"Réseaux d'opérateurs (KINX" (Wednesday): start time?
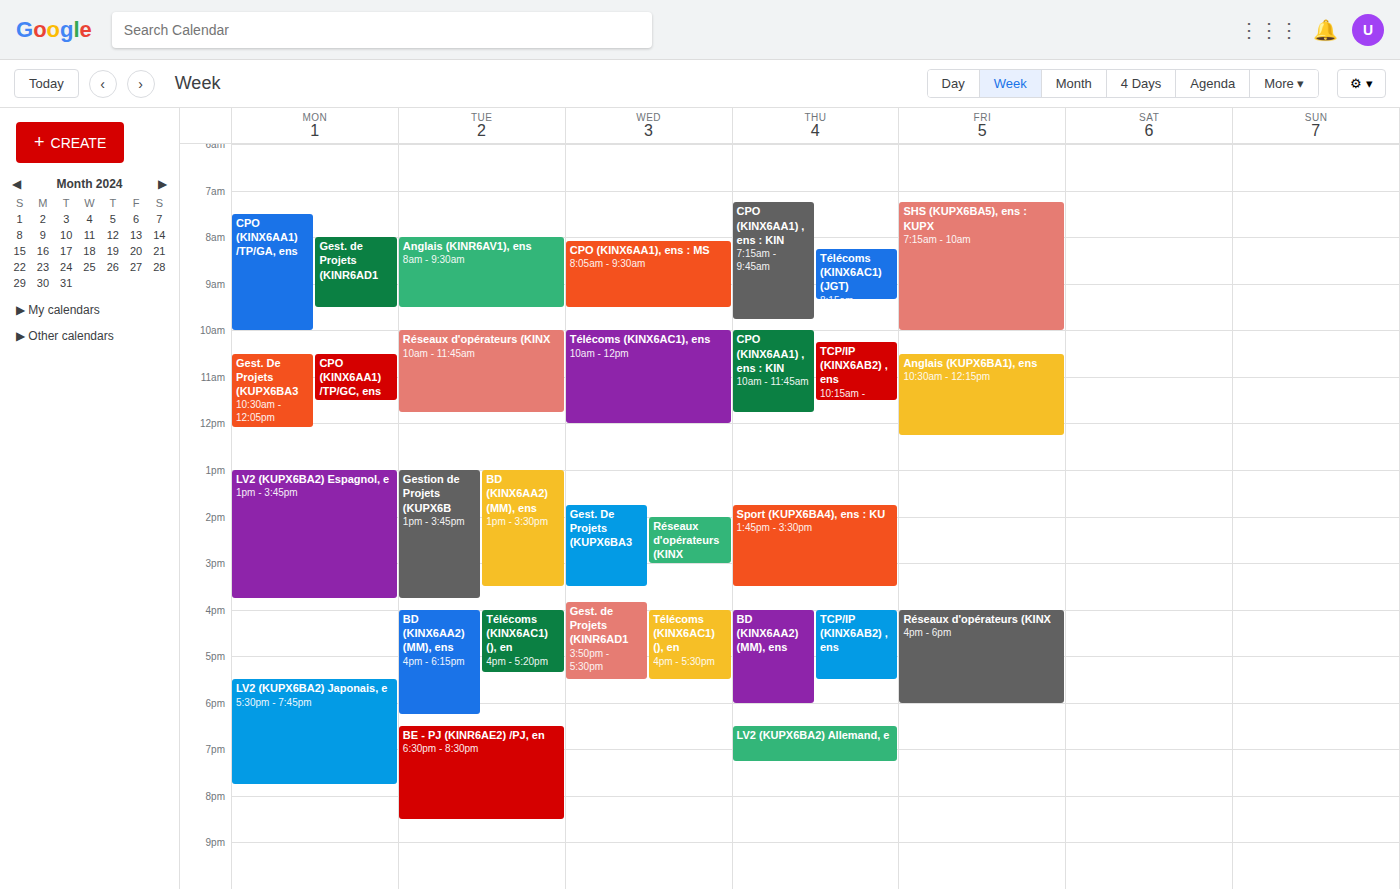
2:00 PM